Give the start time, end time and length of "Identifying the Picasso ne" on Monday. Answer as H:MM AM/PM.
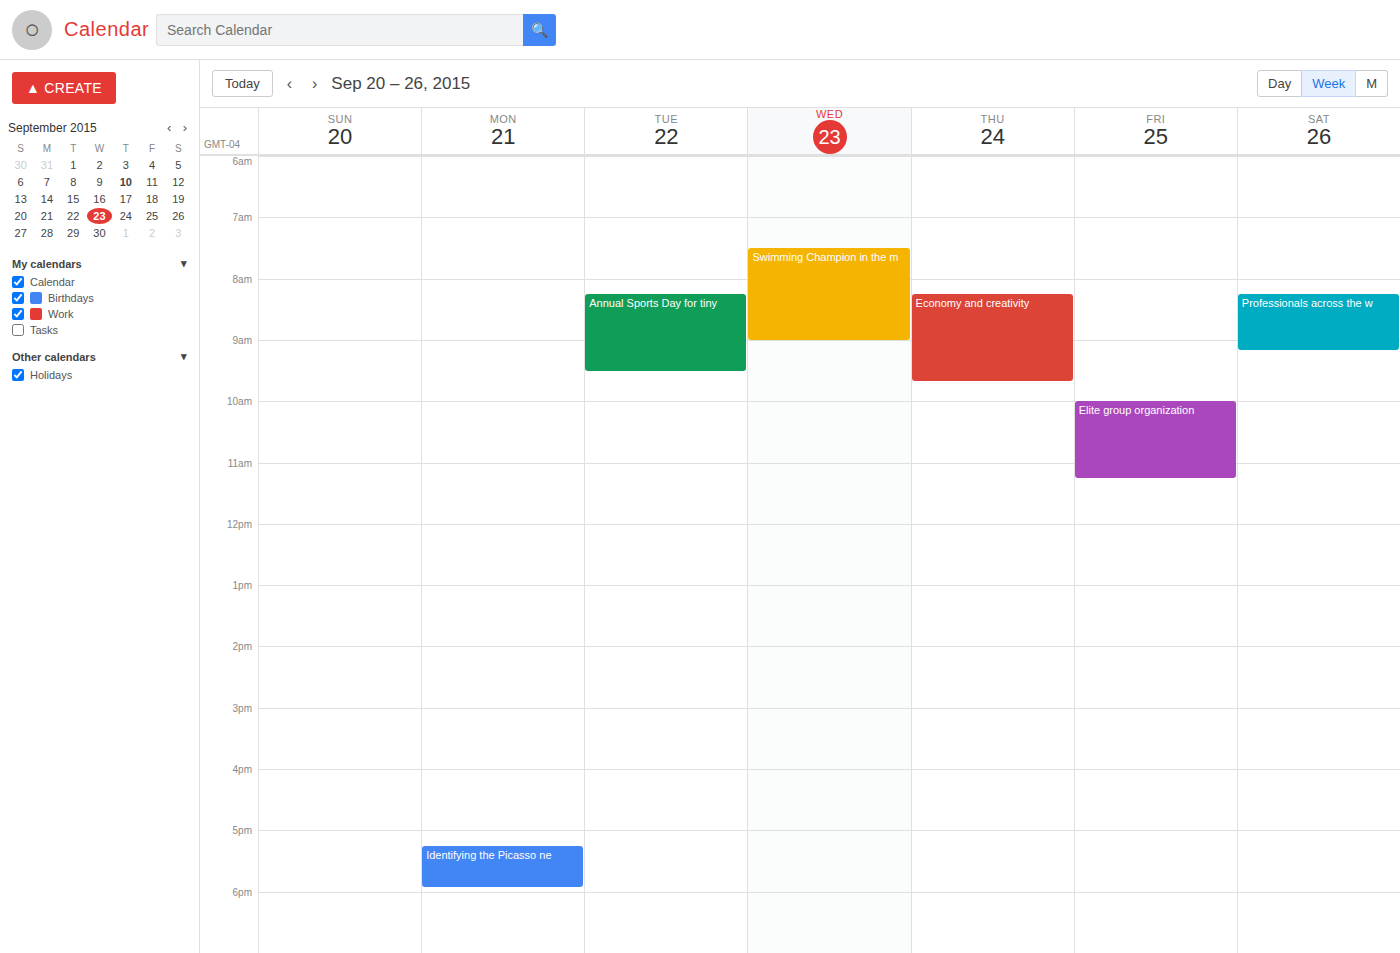
5:15 PM to 5:55 PM, 40 minutes